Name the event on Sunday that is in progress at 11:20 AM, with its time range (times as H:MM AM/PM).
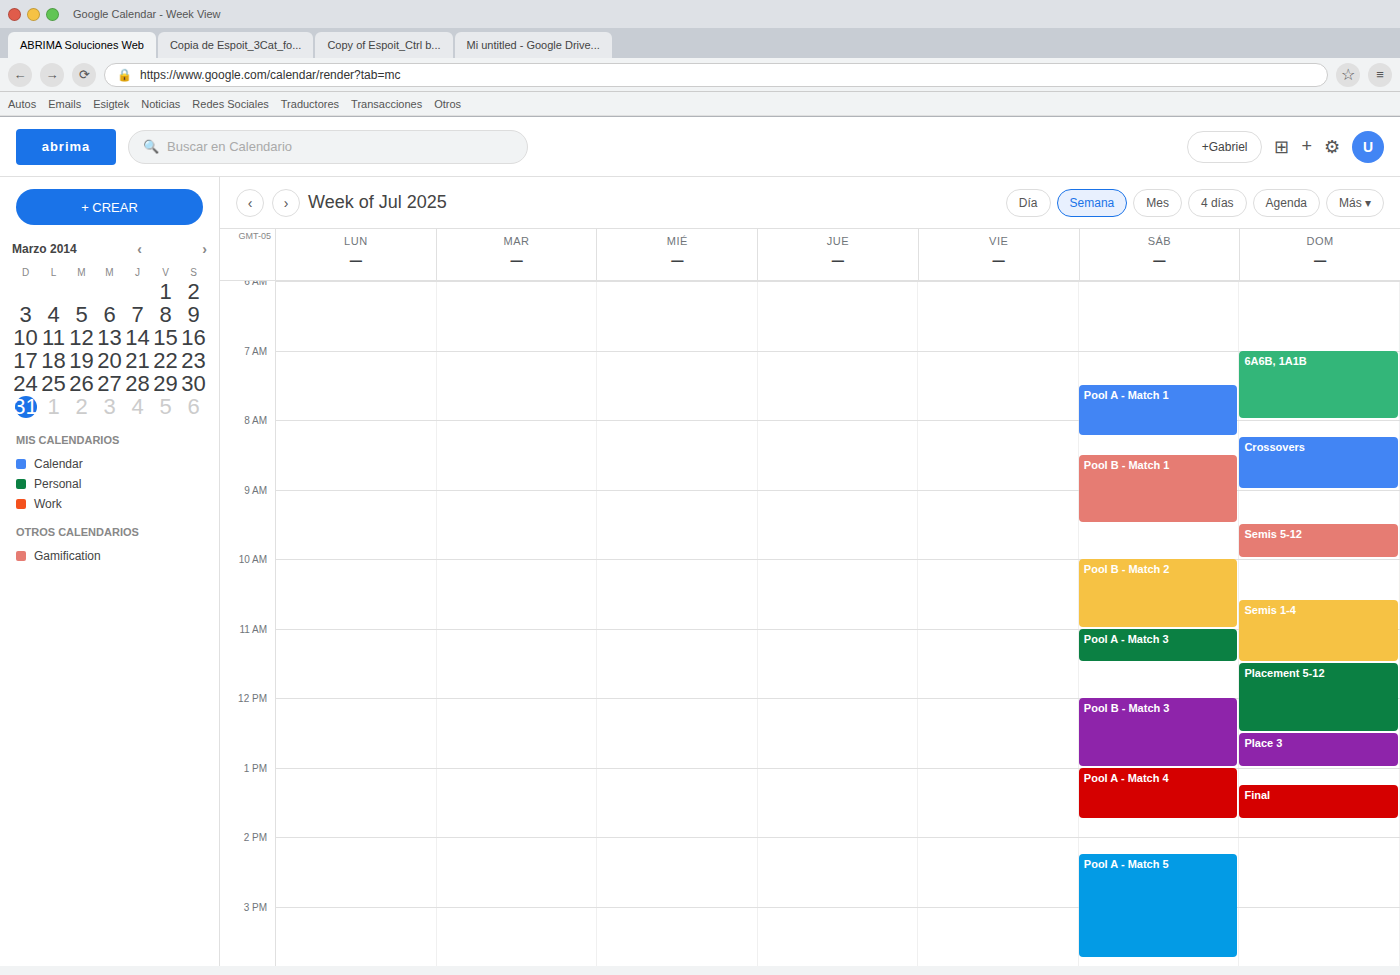
"Semis 1-4", 10:35 AM to 11:30 AM